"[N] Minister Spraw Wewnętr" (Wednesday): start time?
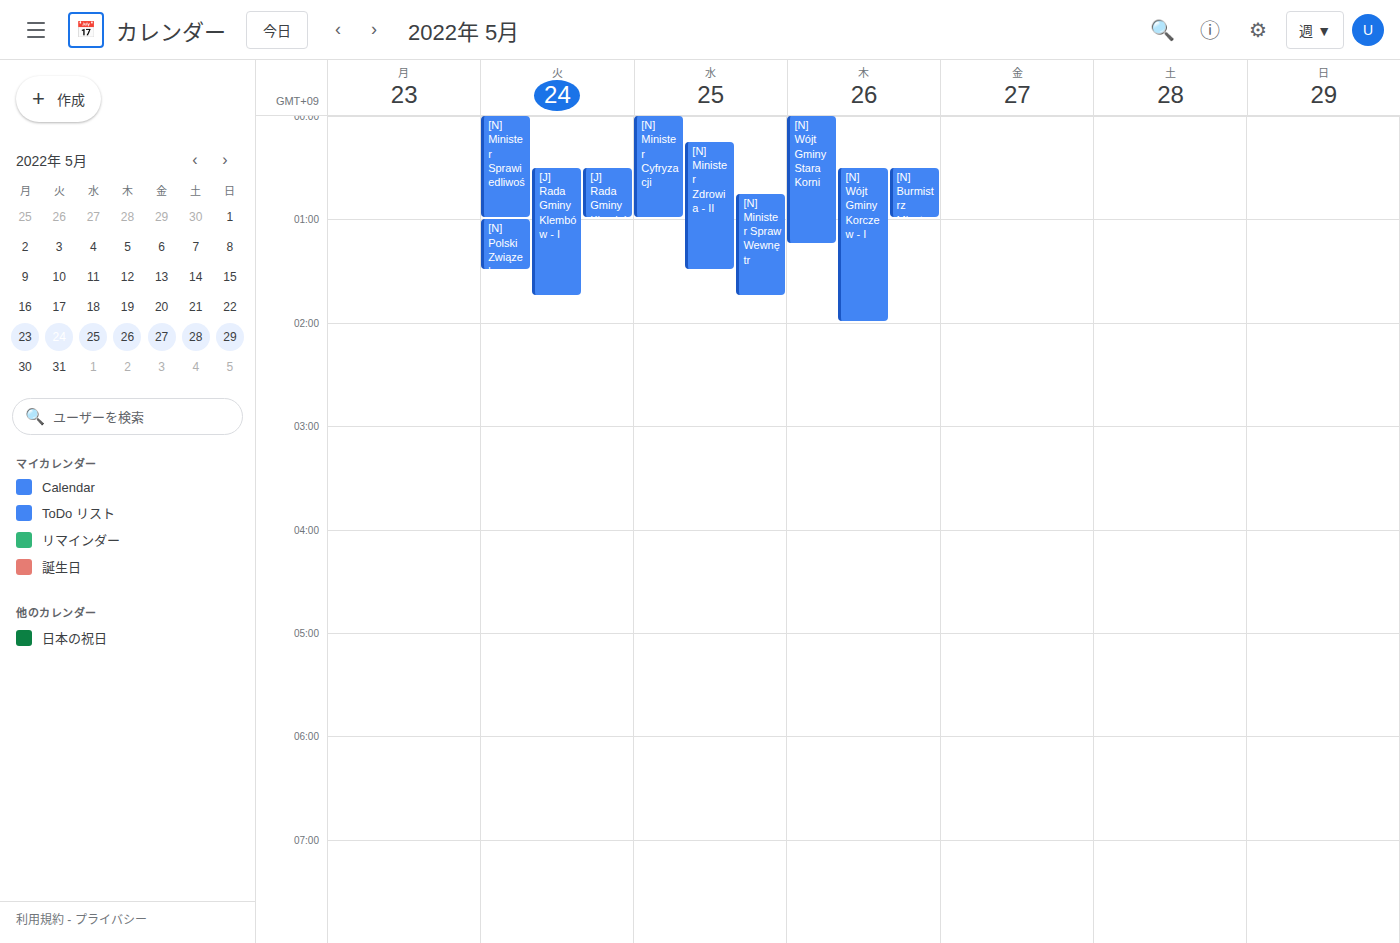
12:45 AM